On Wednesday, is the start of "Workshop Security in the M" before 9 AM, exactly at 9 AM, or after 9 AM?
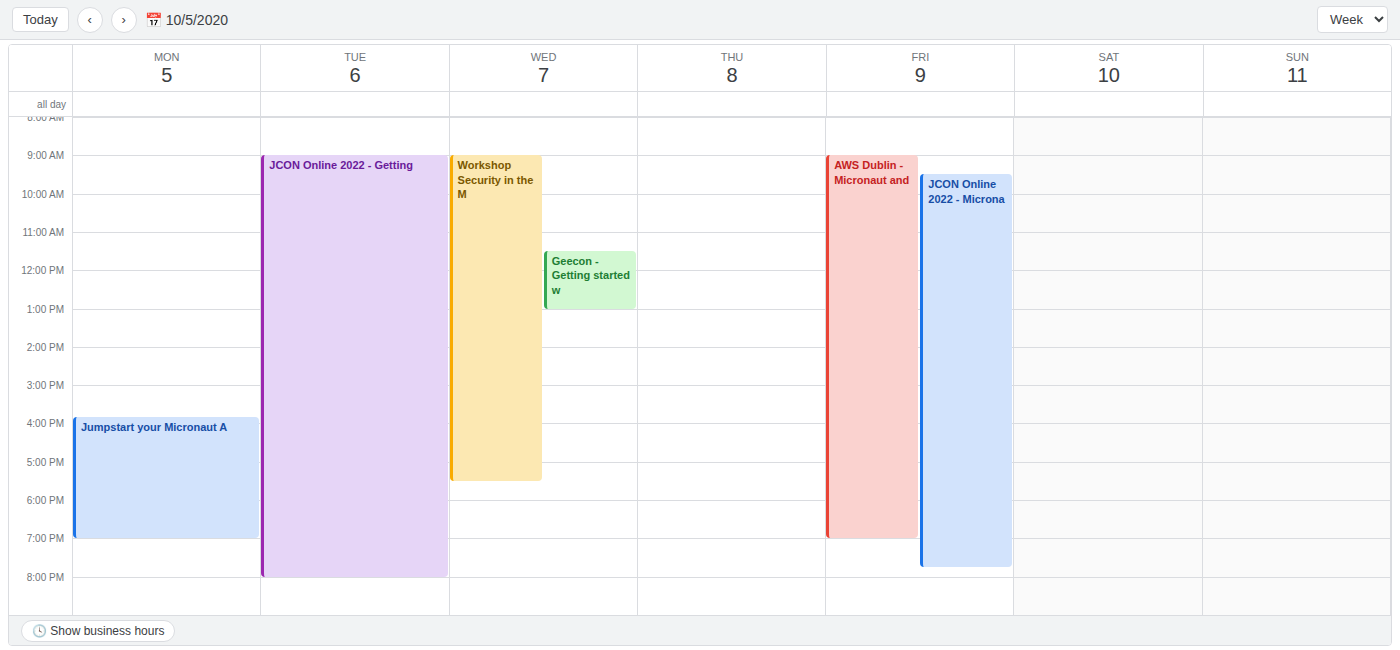
9:00 AM -- exactly at 9 AM, on the 9 AM line.